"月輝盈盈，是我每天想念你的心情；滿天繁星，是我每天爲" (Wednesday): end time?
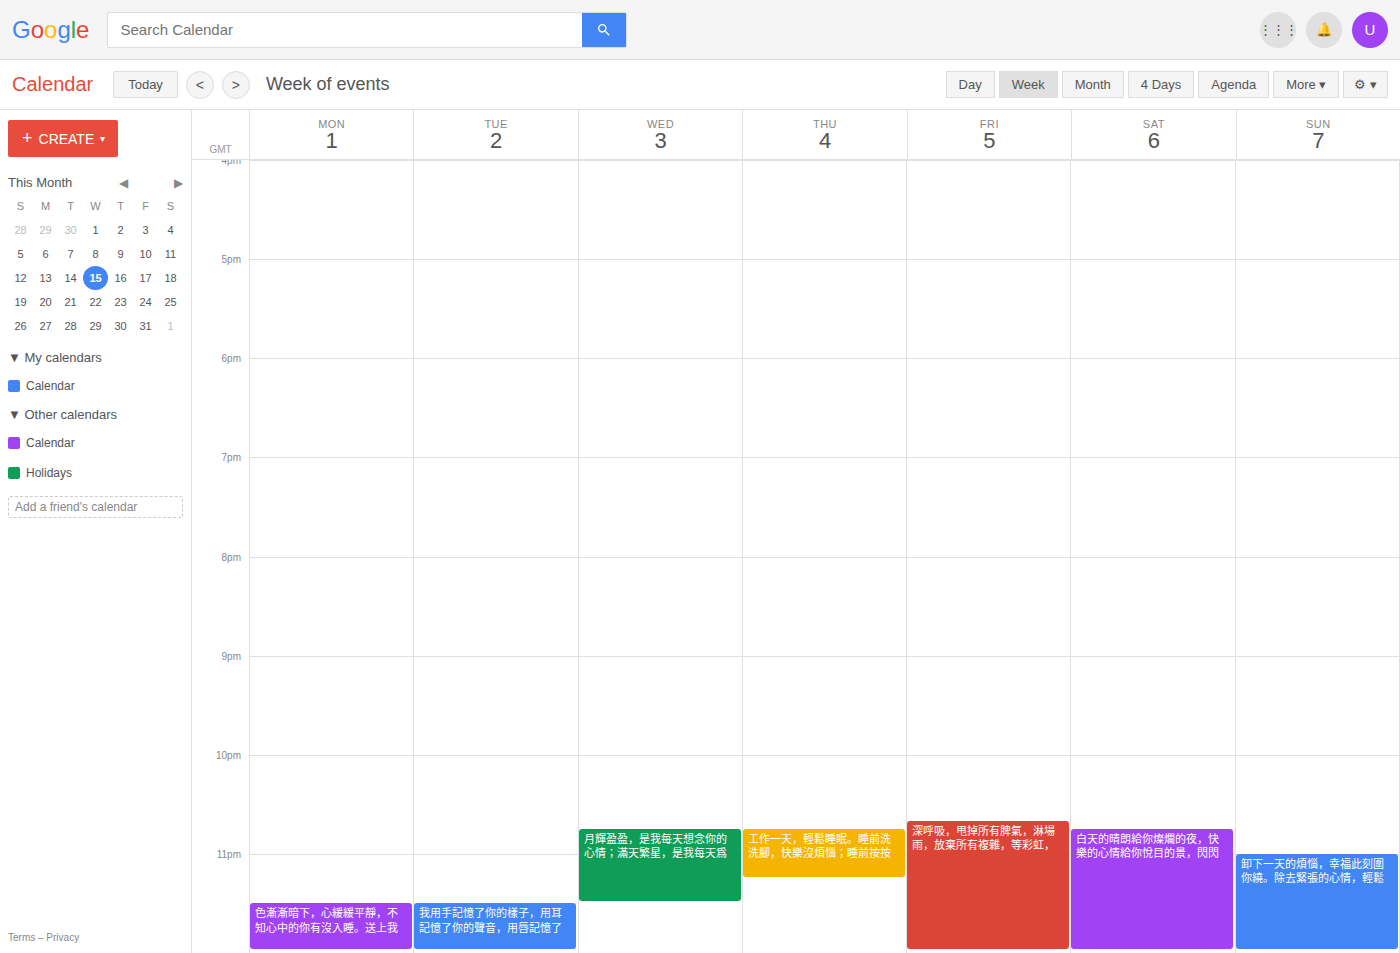
11:30 PM